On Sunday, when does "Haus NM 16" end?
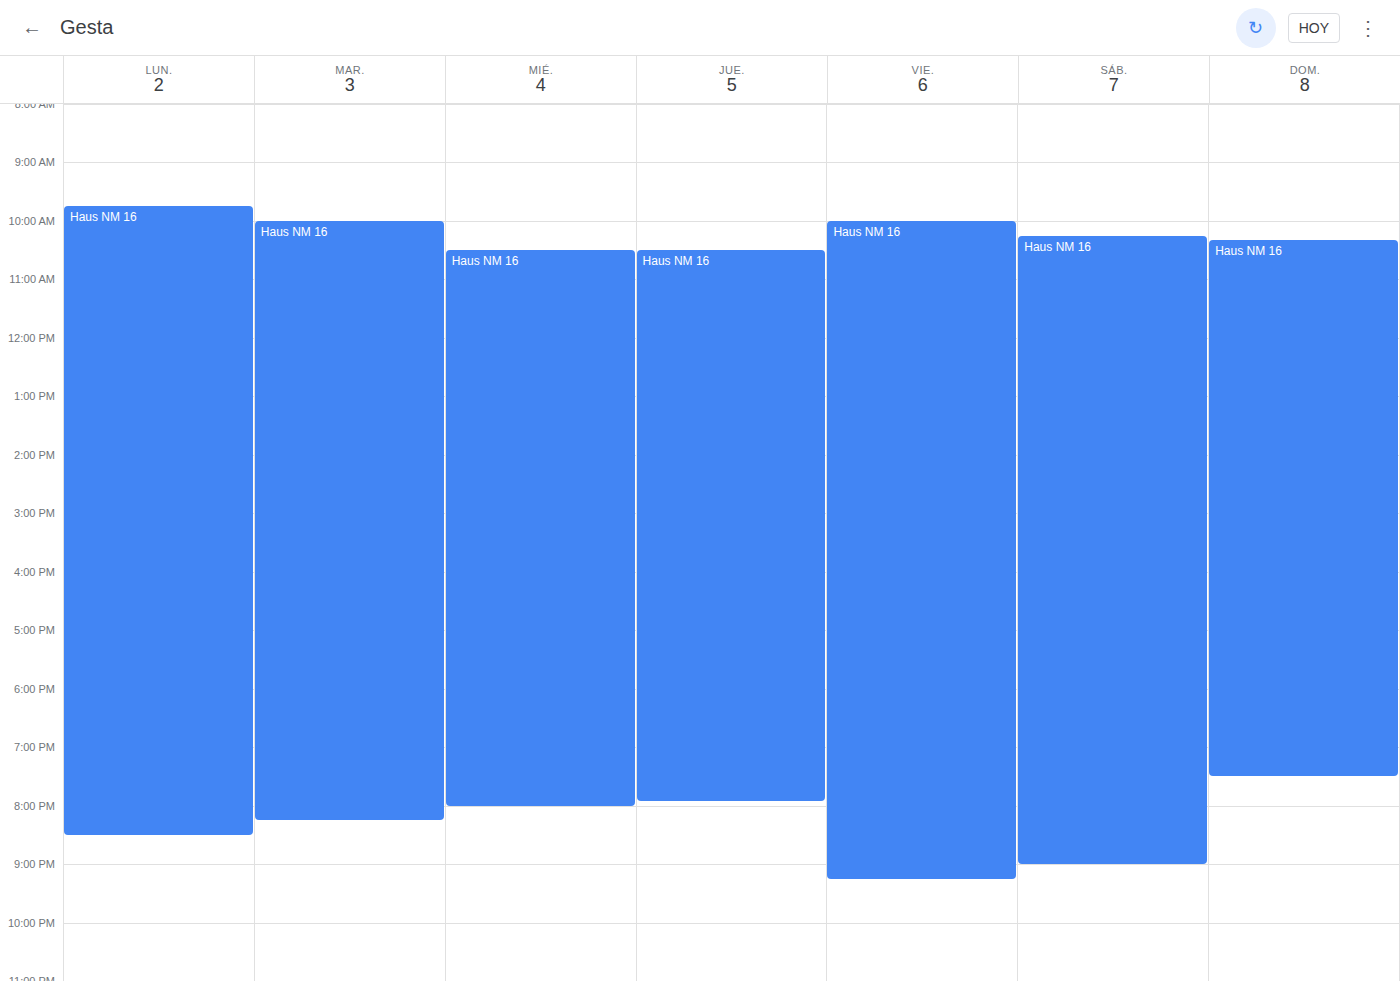
7:30 PM